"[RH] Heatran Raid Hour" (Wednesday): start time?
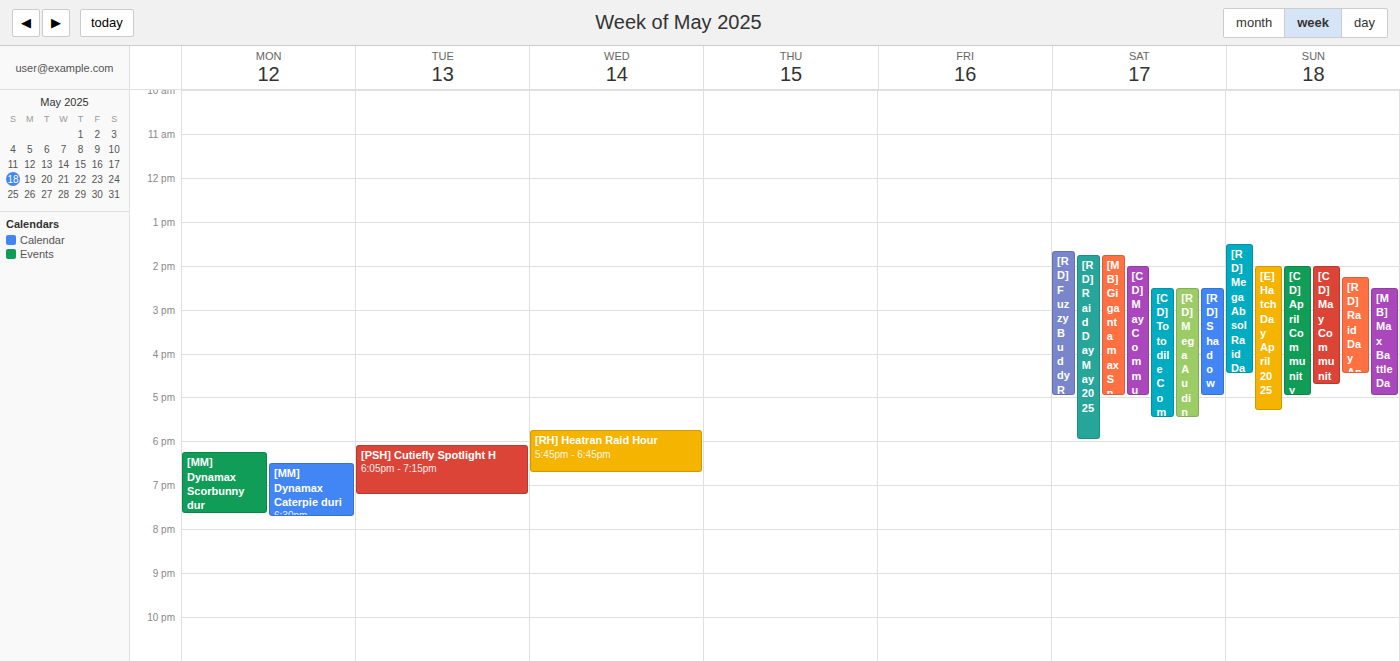
5:45 PM